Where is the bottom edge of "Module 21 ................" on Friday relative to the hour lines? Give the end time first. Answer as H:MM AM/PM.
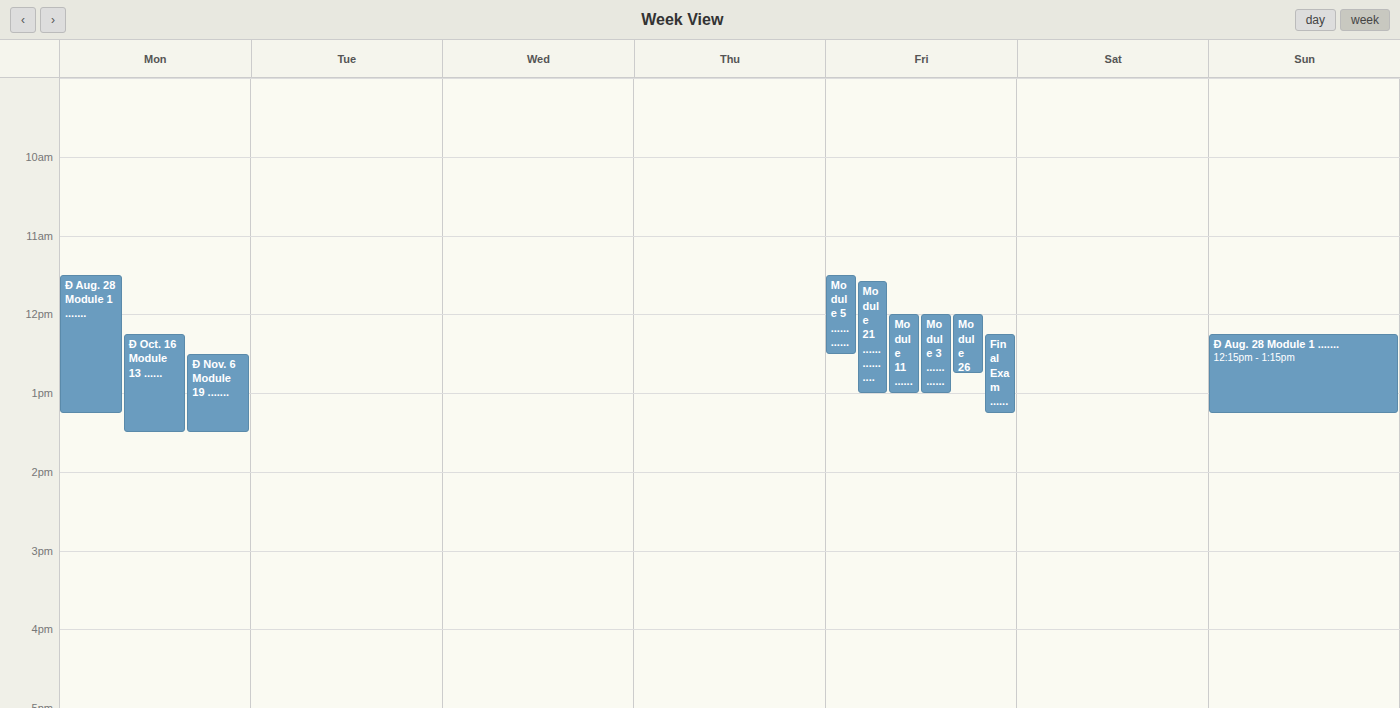
1:00 PM -- exactly on the 1 PM line.